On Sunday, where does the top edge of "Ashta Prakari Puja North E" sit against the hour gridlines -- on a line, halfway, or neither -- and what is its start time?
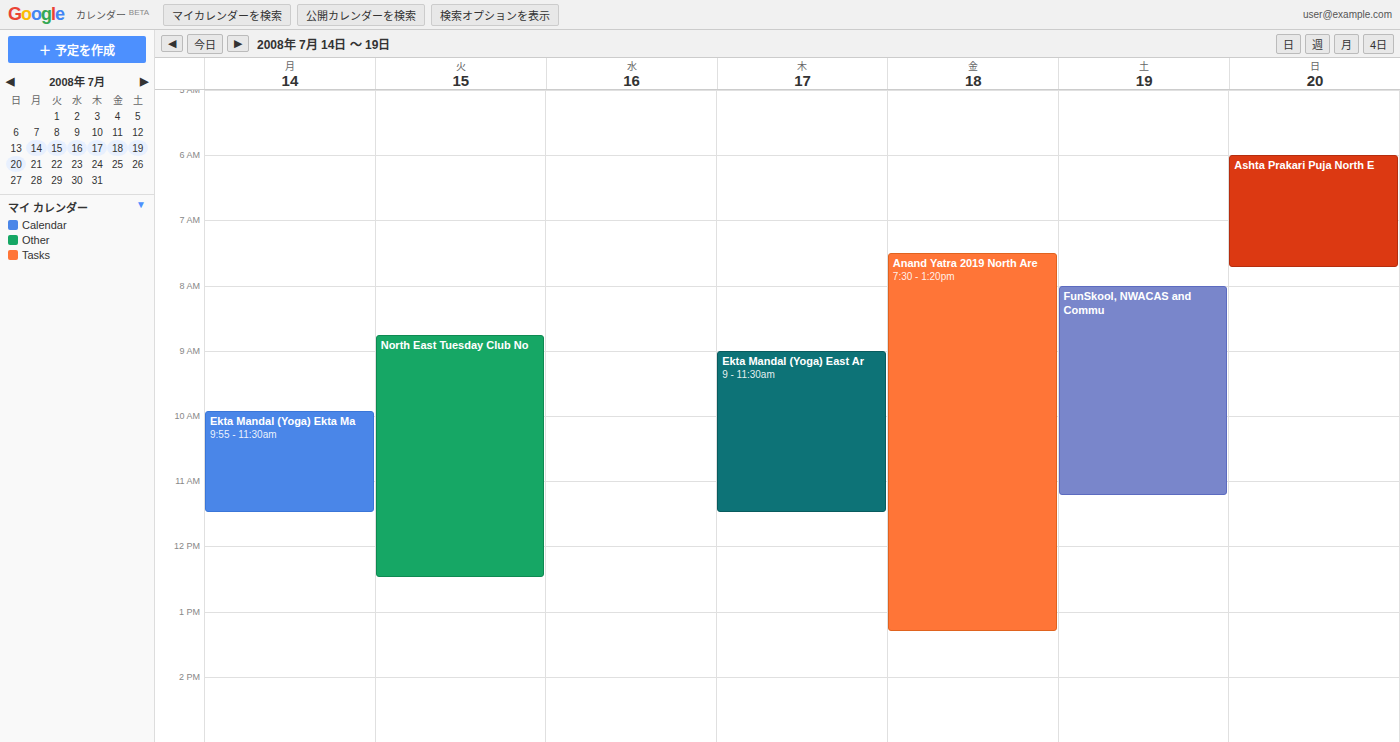
6:00 AM -- exactly on the 6 AM line.